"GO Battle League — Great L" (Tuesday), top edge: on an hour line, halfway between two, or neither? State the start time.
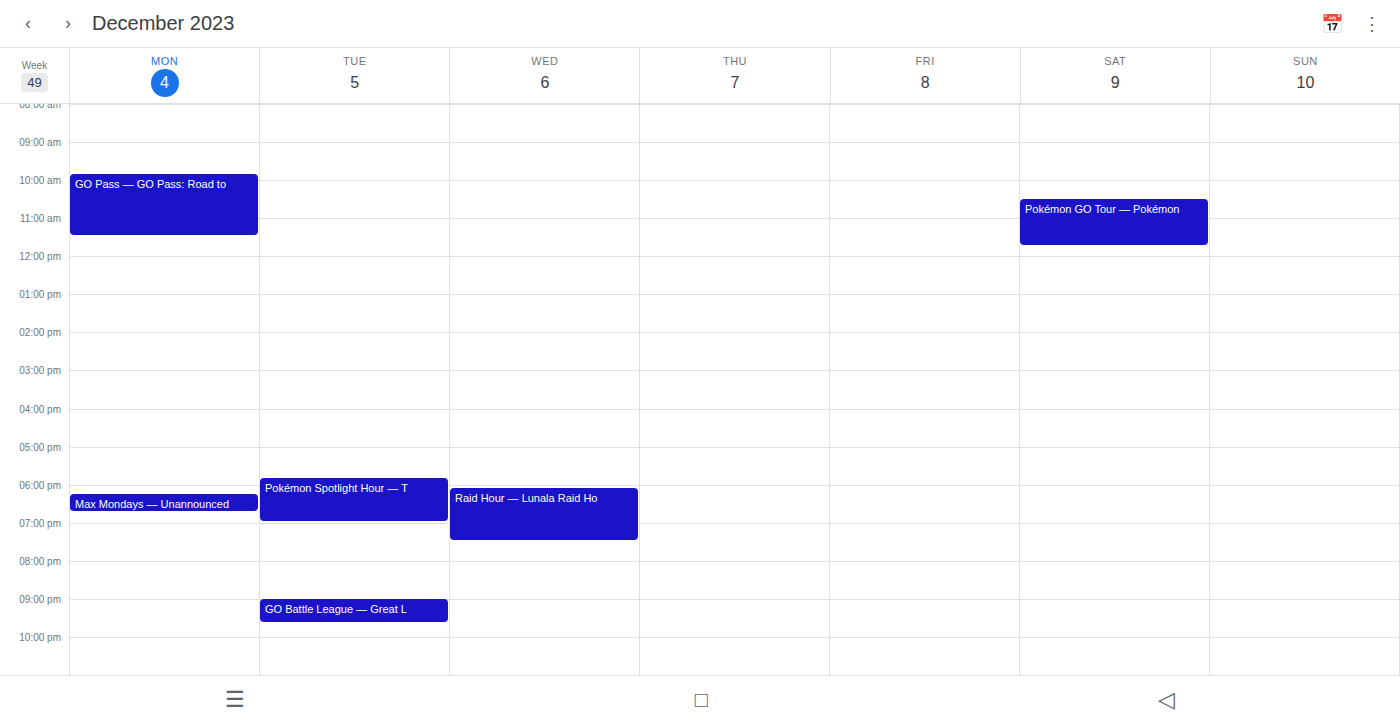
9:00 PM -- exactly on the 9 PM line.